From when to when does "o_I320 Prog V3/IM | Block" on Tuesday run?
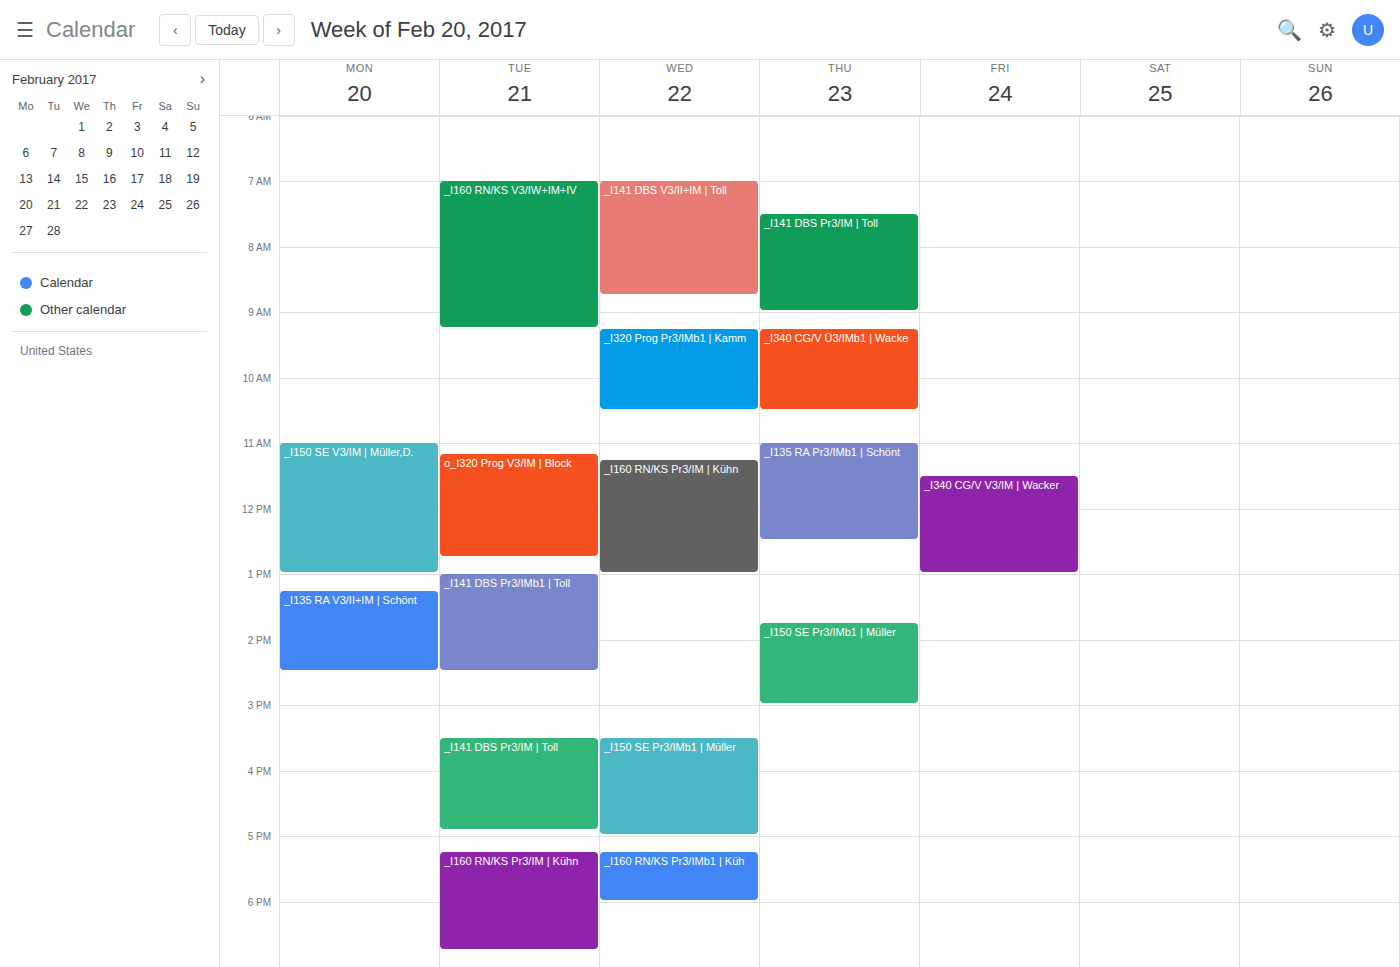
11:10 AM to 12:45 PM